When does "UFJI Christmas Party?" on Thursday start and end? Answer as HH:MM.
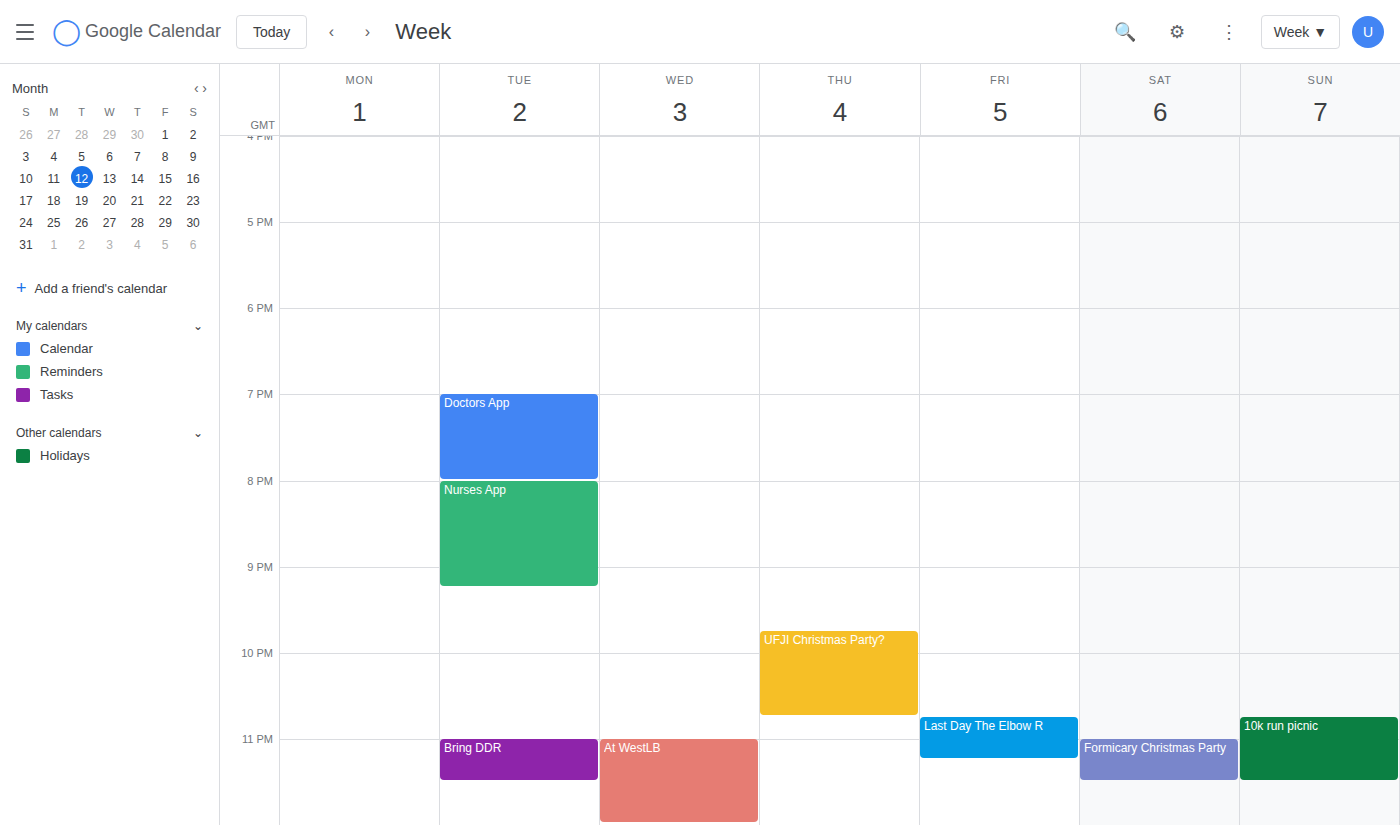
21:45 to 22:45